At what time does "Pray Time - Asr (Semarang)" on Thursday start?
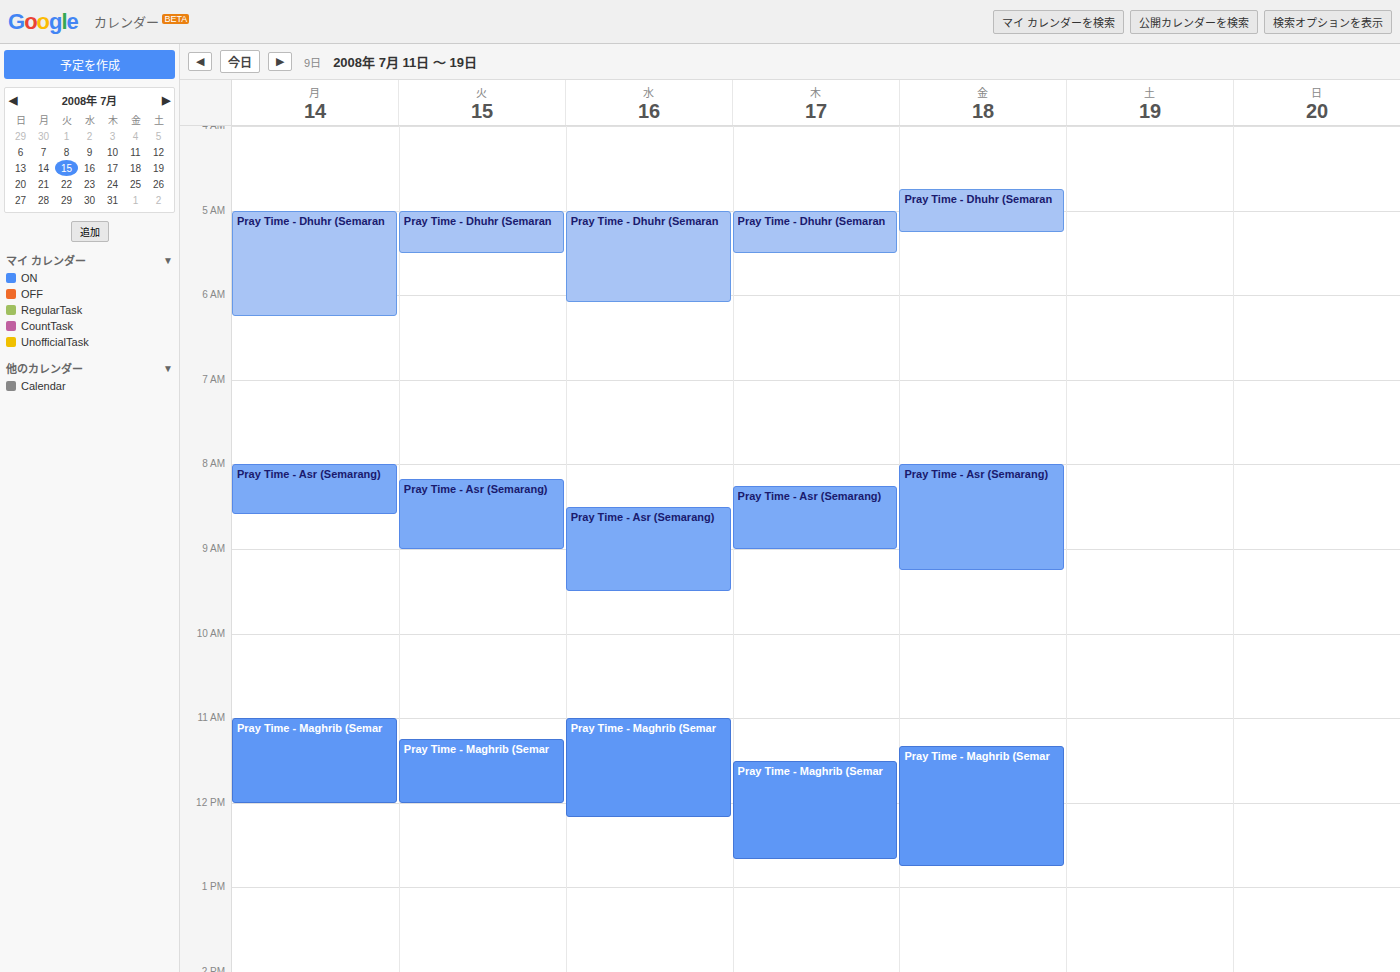
8:15 AM